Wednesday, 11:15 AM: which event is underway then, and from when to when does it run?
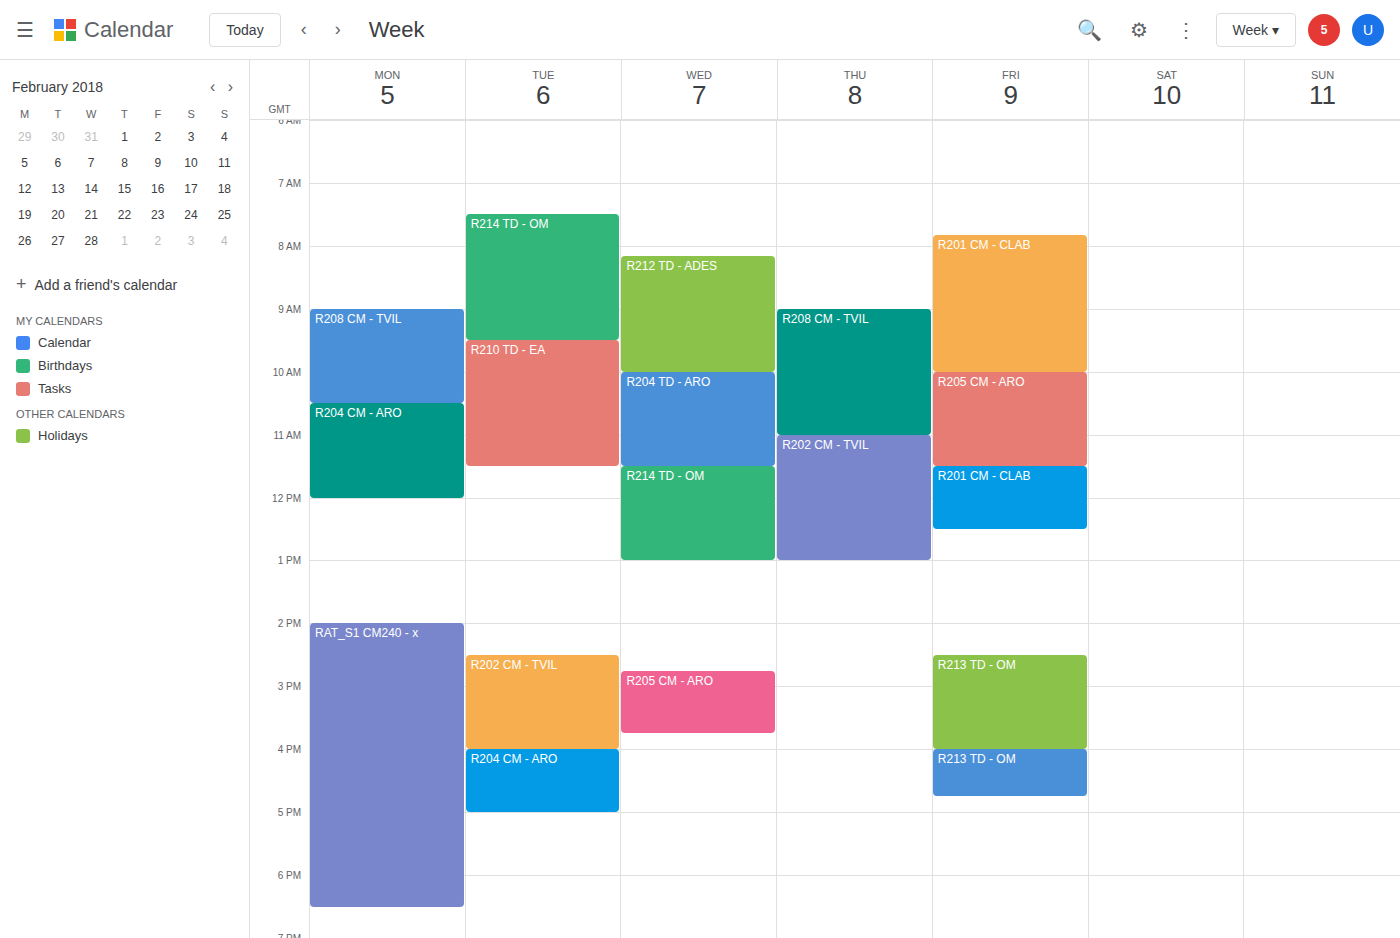
"R204 TD - ARO", 10:00 AM to 11:30 AM